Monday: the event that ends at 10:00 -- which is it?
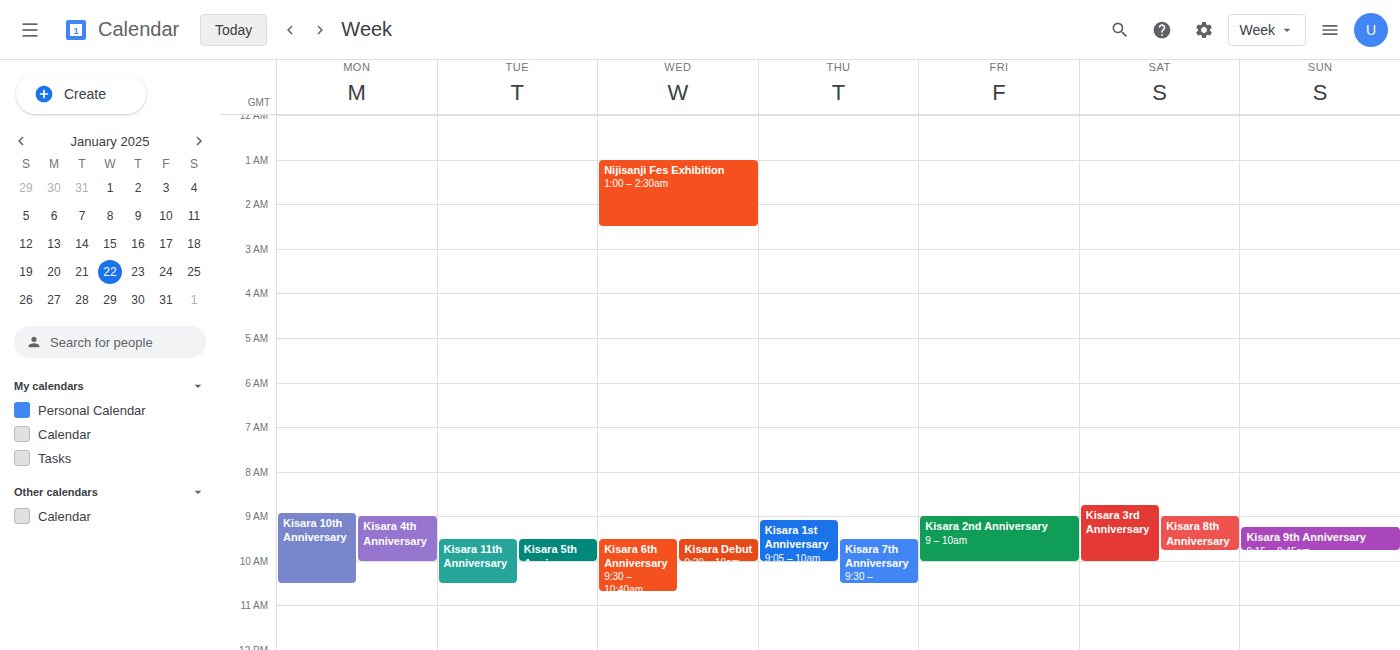
"Kisara 4th Anniversary"